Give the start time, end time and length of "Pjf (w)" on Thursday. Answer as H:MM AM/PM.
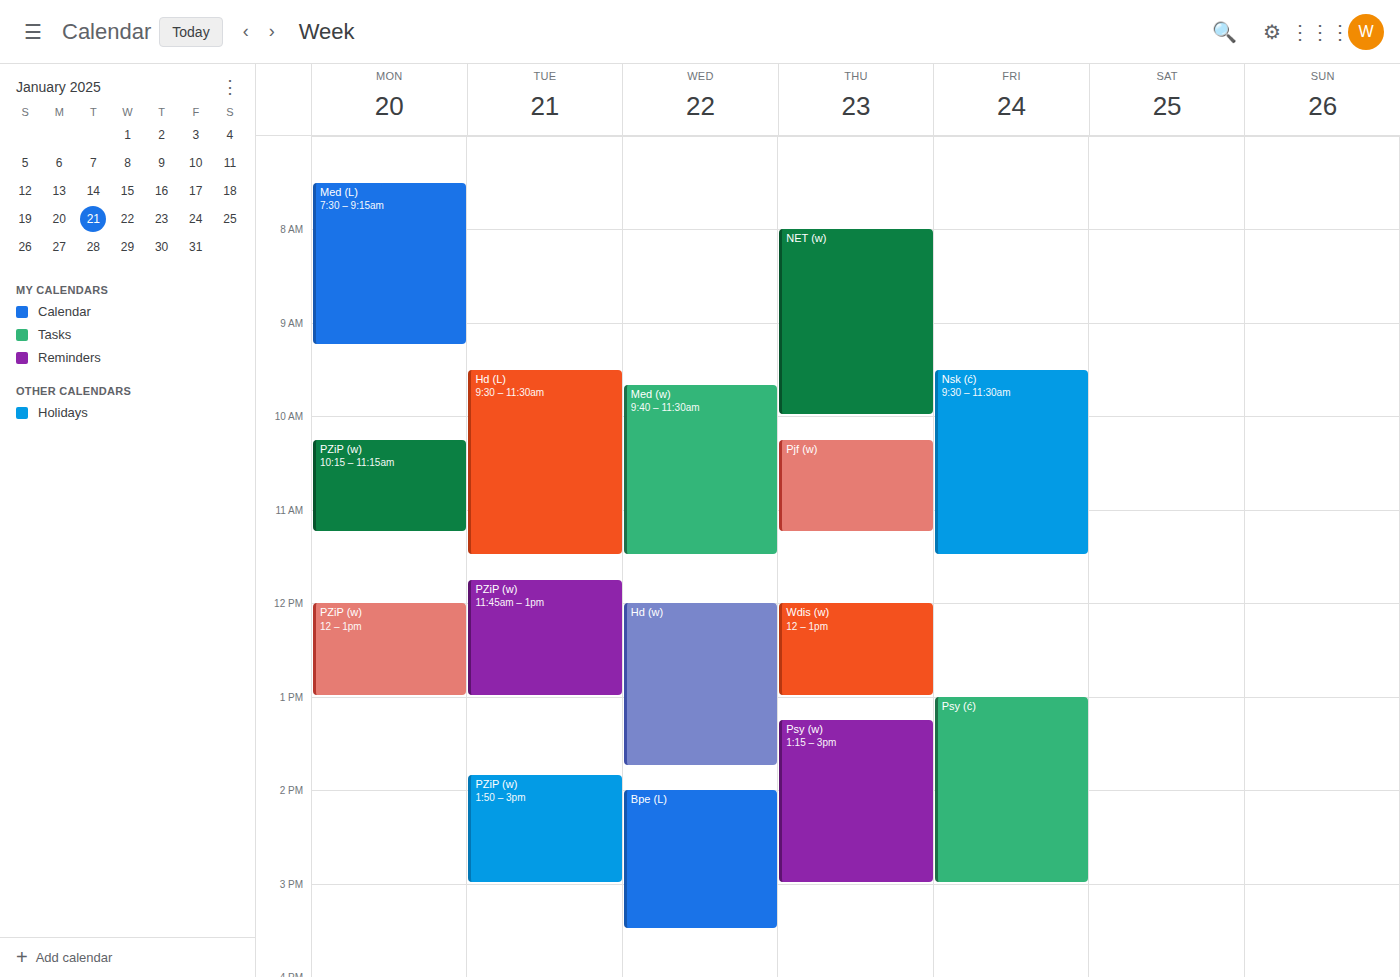
10:15 AM to 11:15 AM, 1 hour